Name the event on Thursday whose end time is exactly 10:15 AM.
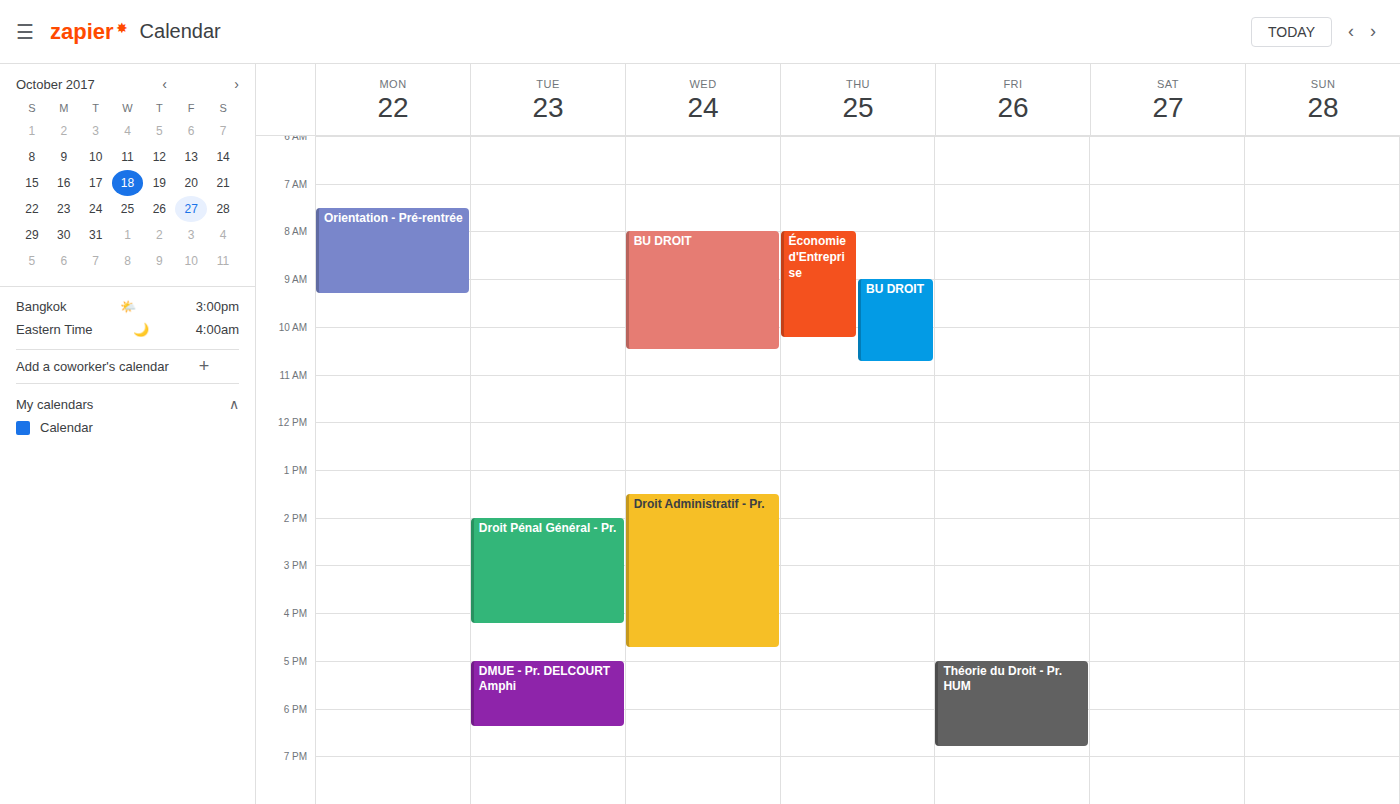
"Économie d'Entreprise"